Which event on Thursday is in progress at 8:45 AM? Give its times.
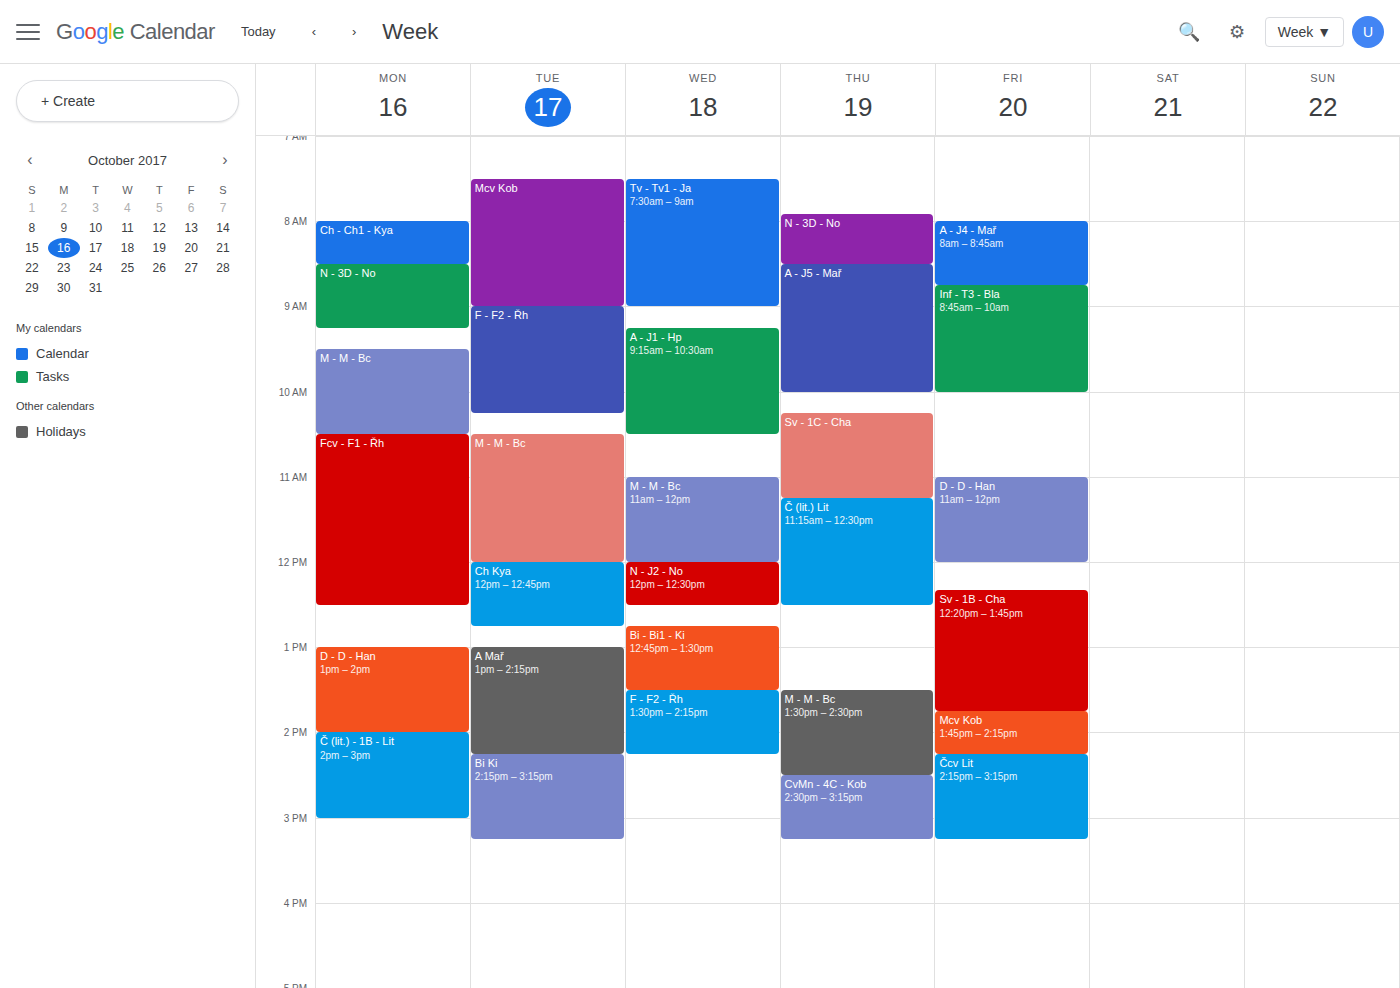
"A - J5 - Mař", 8:30 AM to 10:00 AM